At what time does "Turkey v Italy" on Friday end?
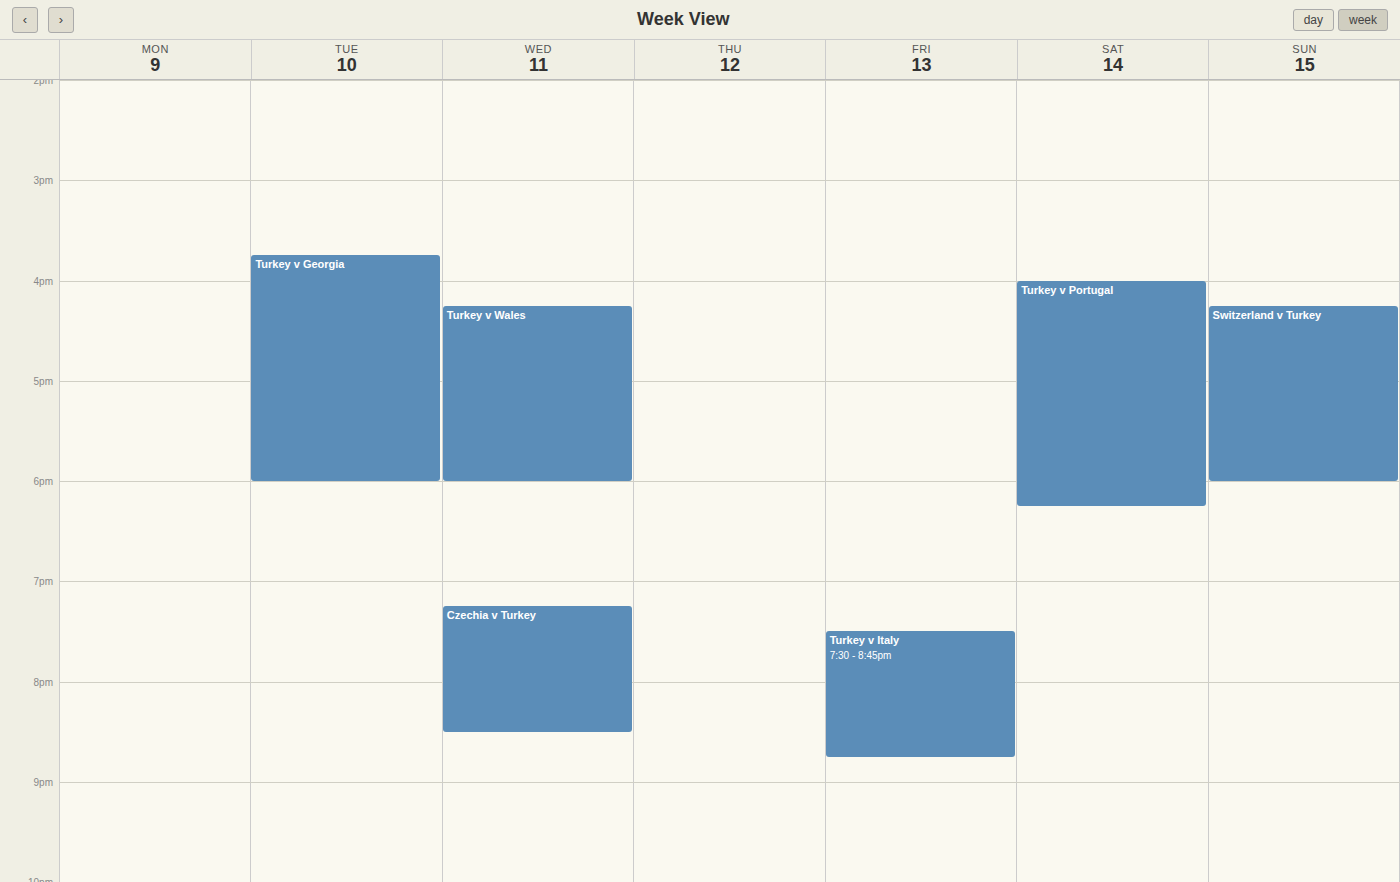
8:45 PM